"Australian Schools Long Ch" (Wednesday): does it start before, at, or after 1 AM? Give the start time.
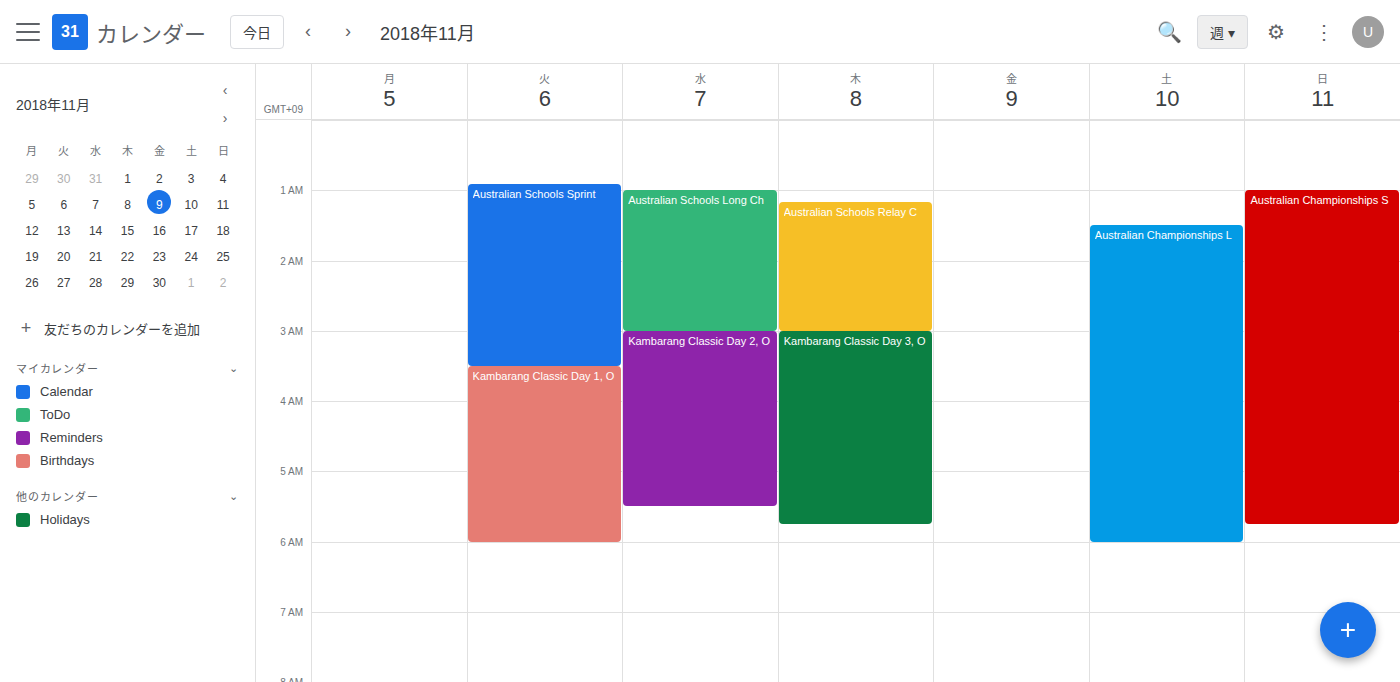
1:00 AM -- exactly at 1 AM, on the 1 AM line.